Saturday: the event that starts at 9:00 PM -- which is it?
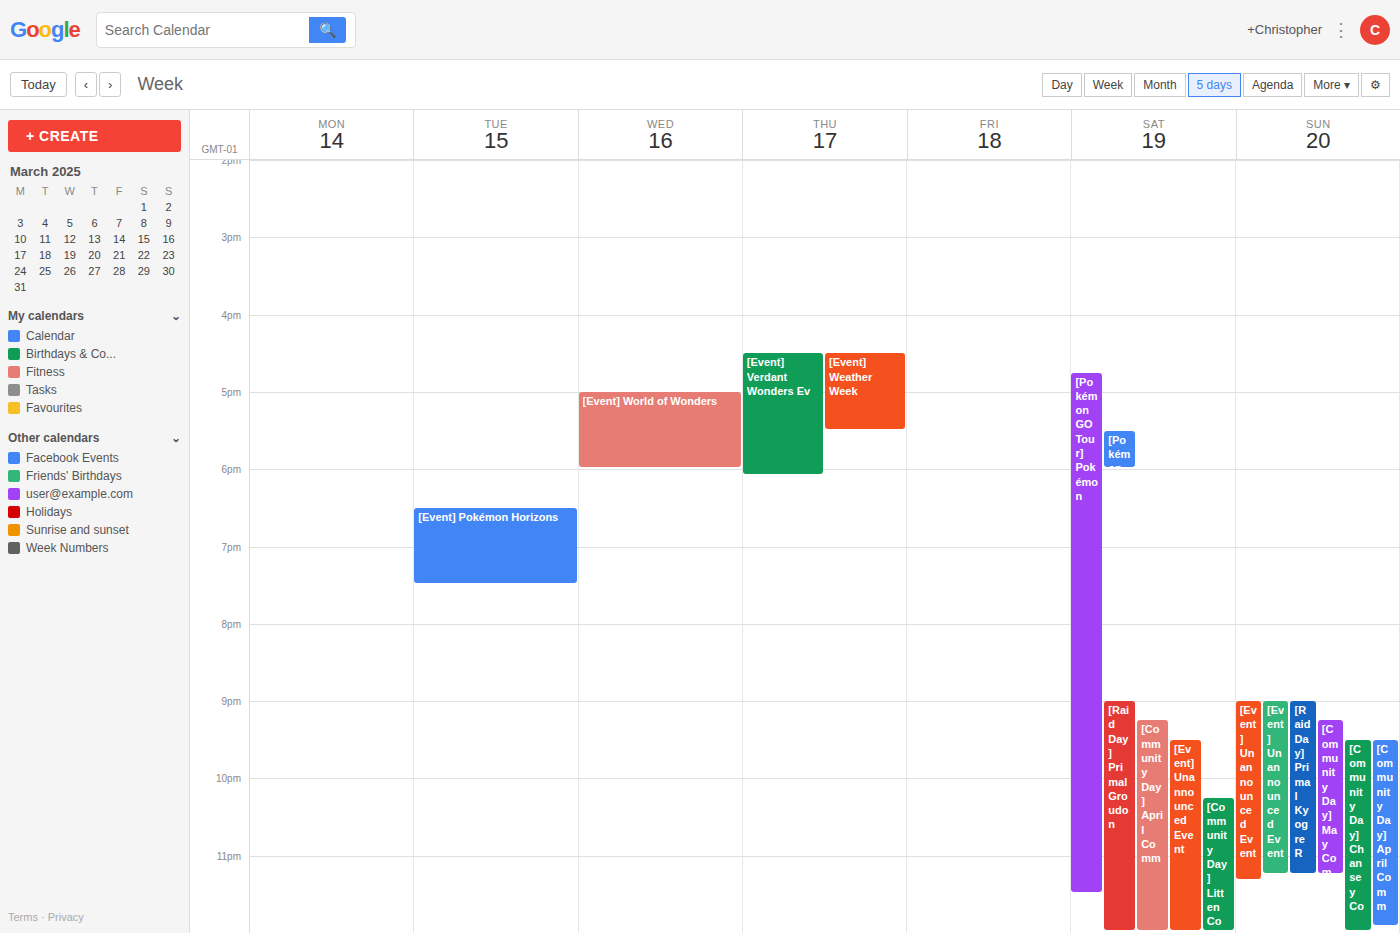
"[Raid Day] Primal Groudon"